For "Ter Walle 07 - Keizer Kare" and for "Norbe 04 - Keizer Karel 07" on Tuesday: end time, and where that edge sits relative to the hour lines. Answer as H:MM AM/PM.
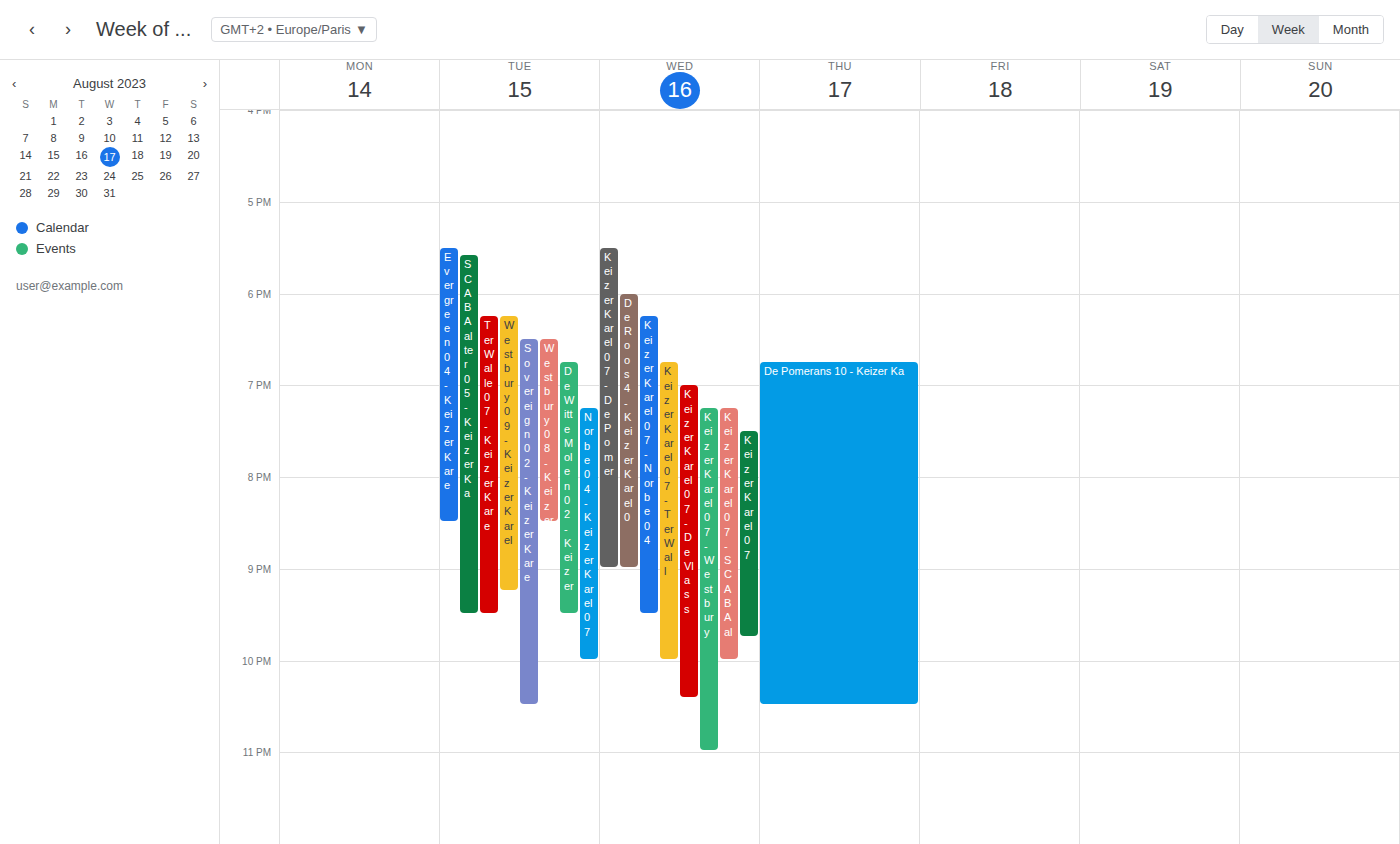
"Ter Walle 07 - Keizer Kare": 9:30 PM, halfway between the 9 PM and 10 PM lines. "Norbe 04 - Keizer Karel 07": 10:00 PM, exactly on the 10 PM line.